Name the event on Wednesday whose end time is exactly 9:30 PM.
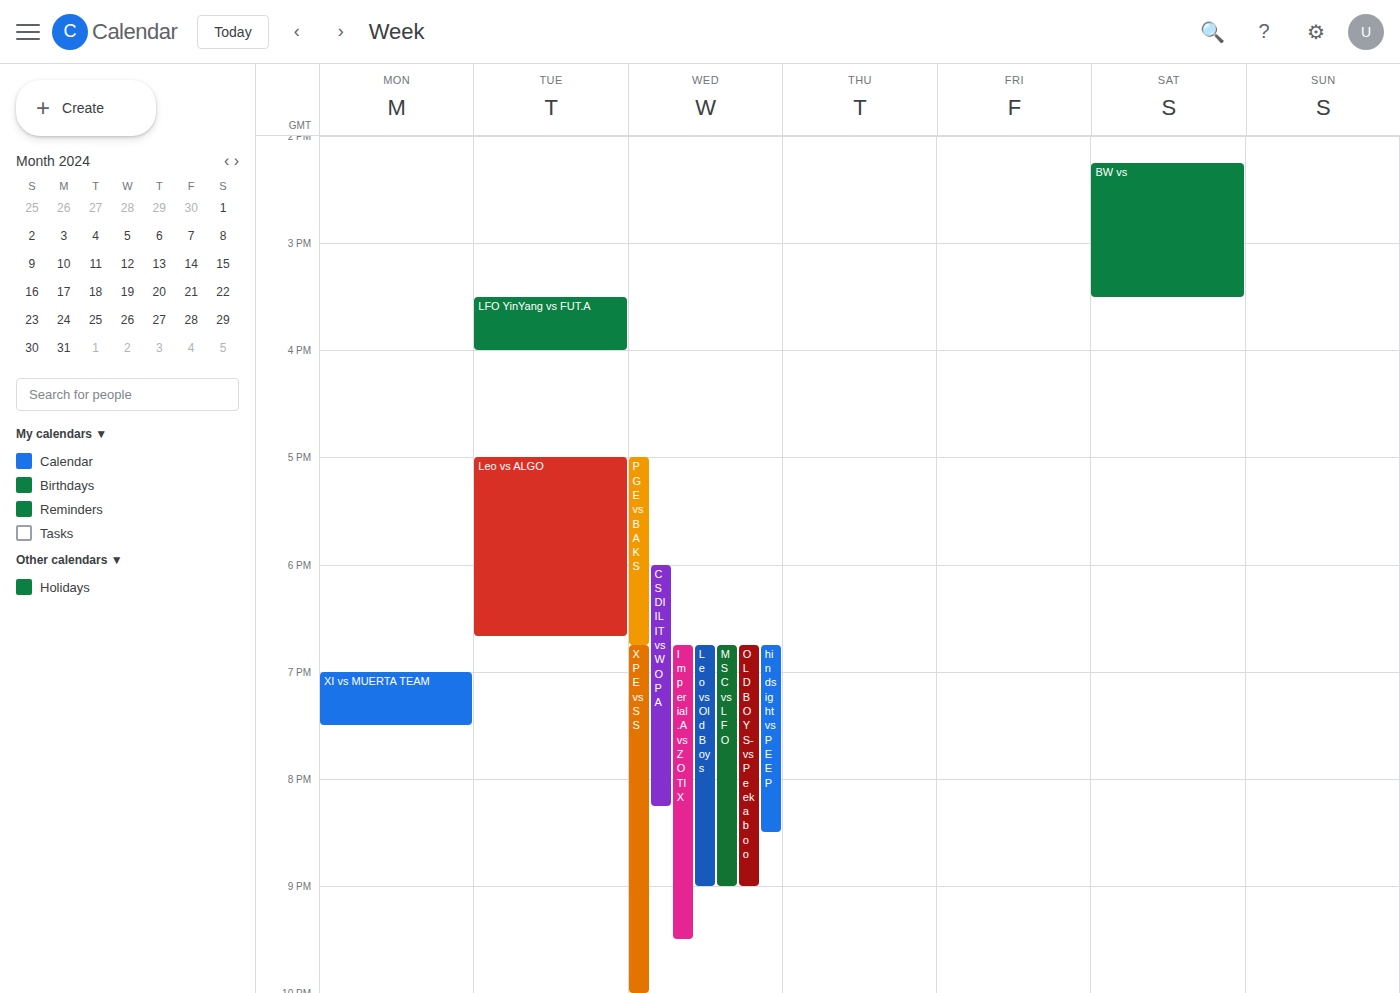
"Imperial.A vs ZOTIX"